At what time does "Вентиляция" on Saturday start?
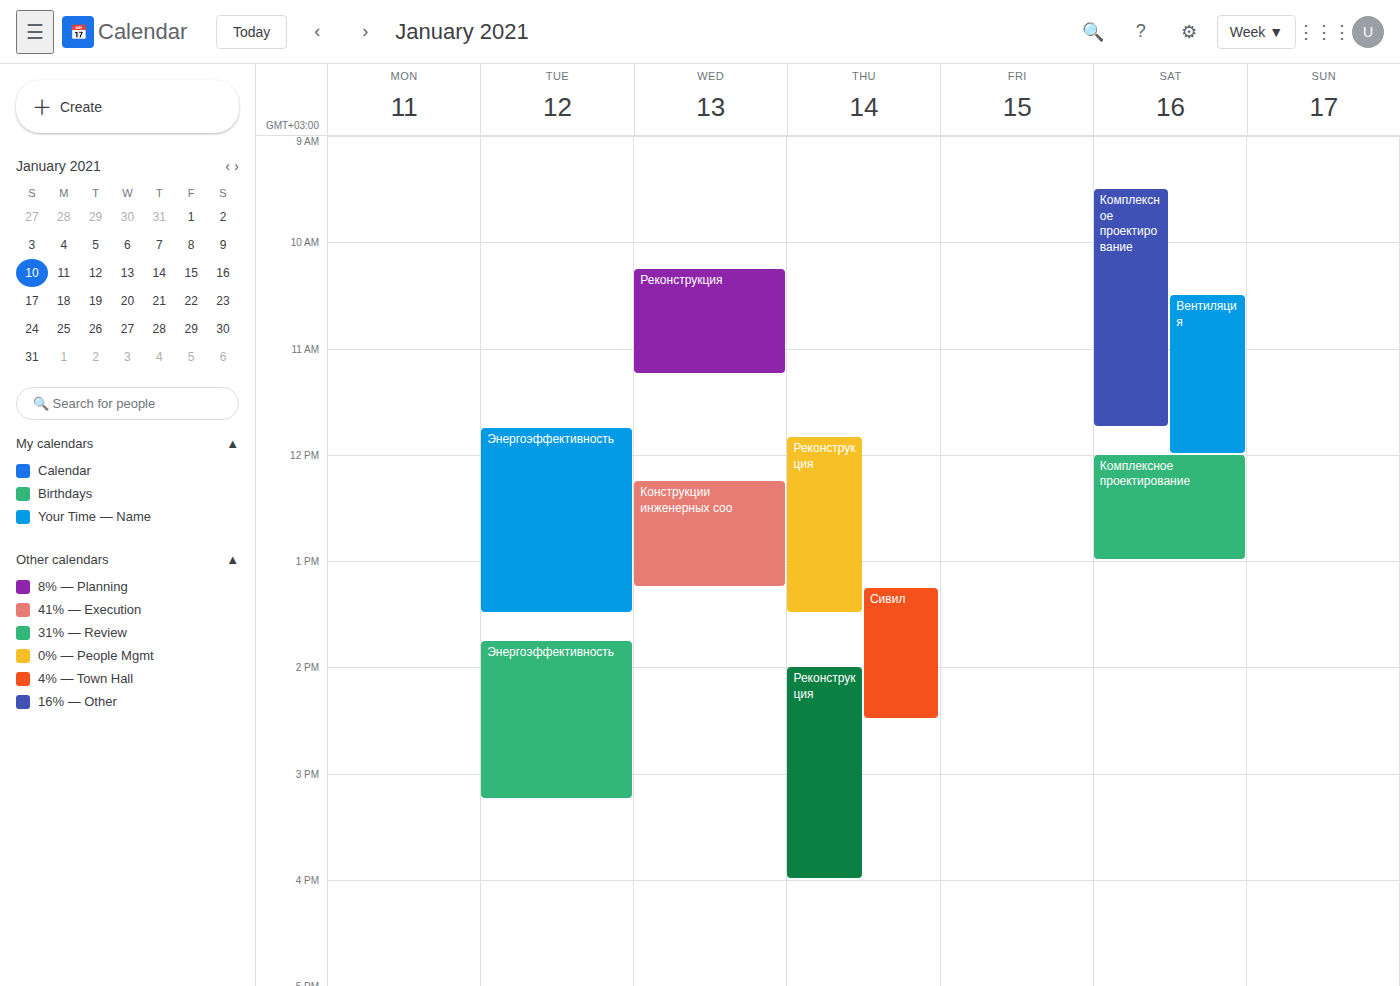
10:30 AM